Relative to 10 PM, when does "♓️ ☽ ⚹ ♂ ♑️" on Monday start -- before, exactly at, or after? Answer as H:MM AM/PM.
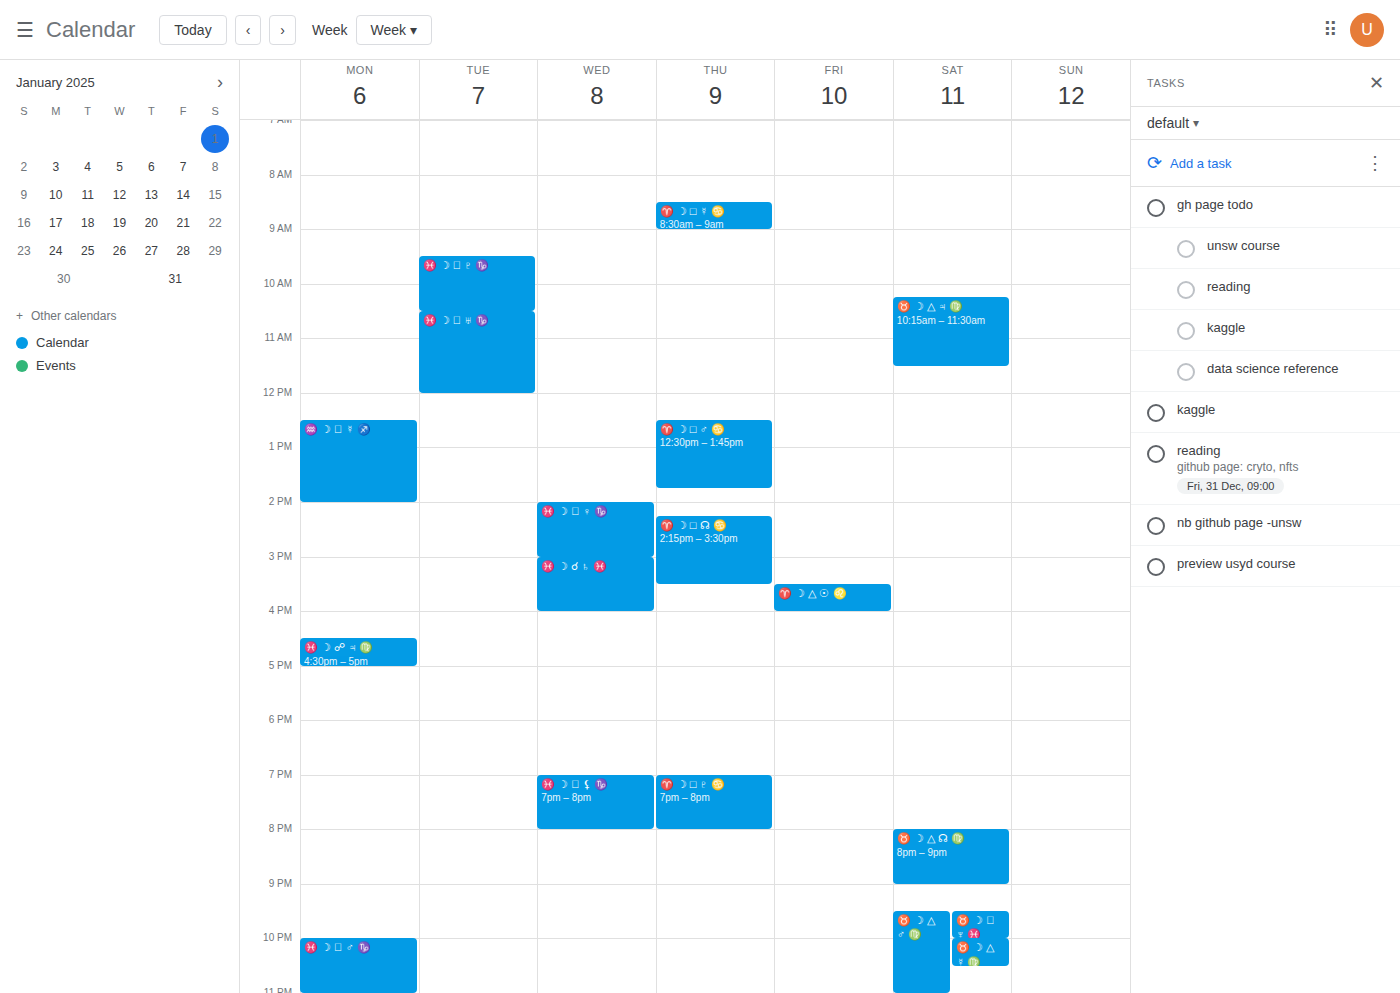
10:00 PM -- exactly at 10 PM, on the 10 PM line.